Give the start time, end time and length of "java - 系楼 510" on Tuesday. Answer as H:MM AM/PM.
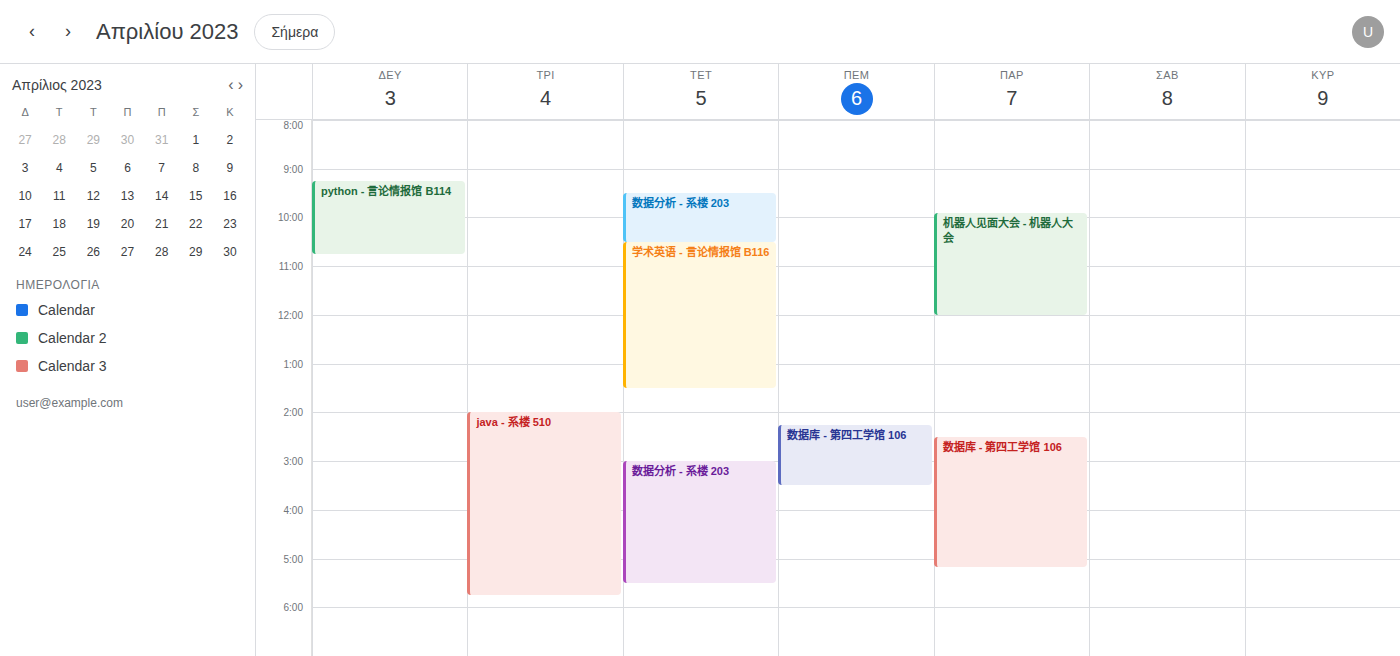
2:00 PM to 5:45 PM, 3 hours 45 minutes